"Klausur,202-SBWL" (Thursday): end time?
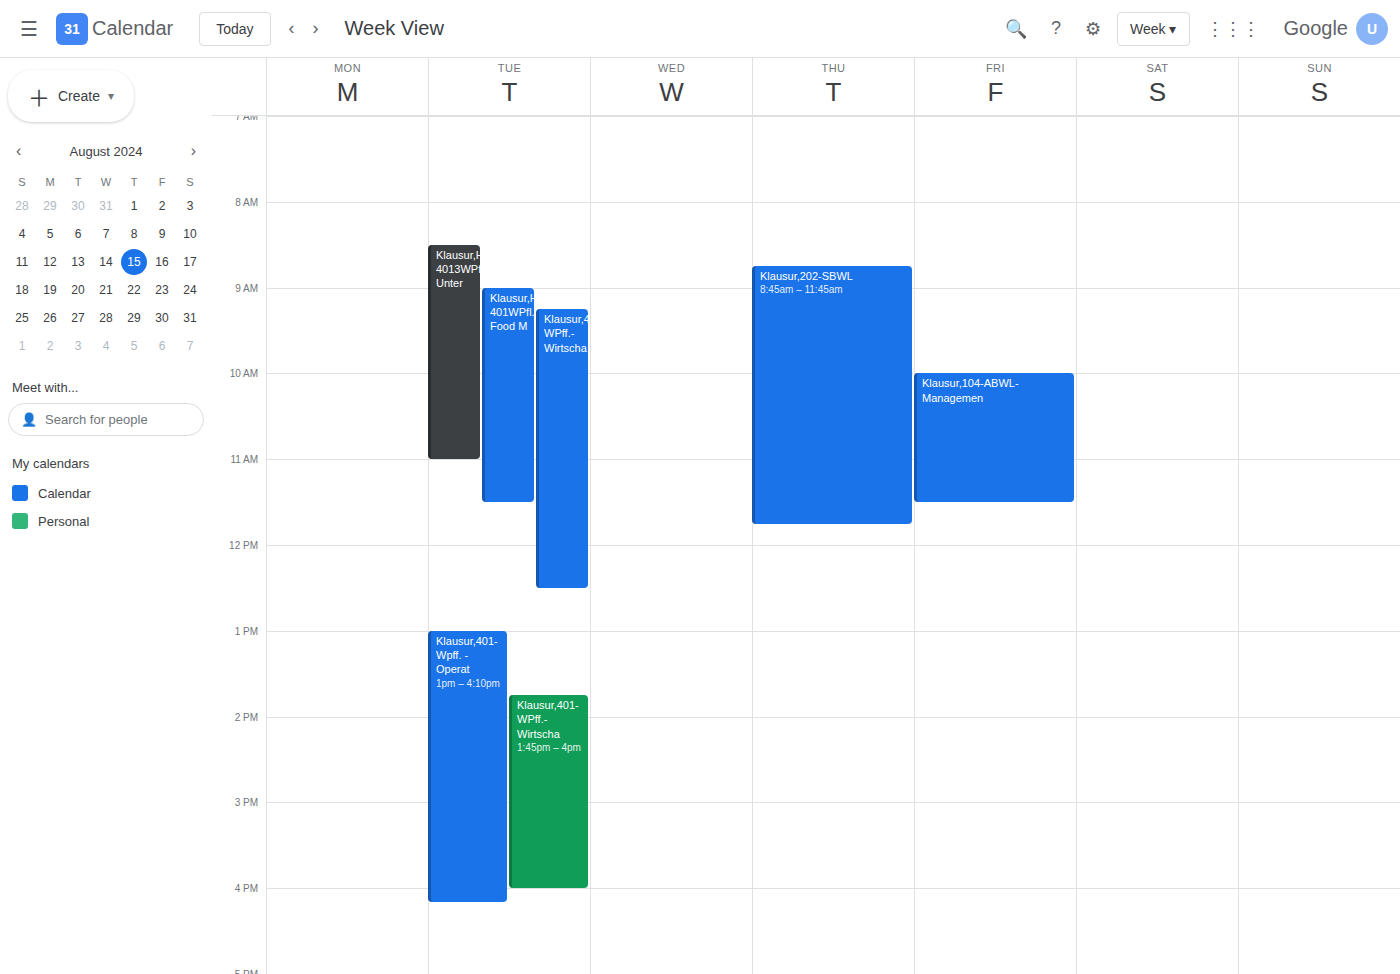
11:45 AM